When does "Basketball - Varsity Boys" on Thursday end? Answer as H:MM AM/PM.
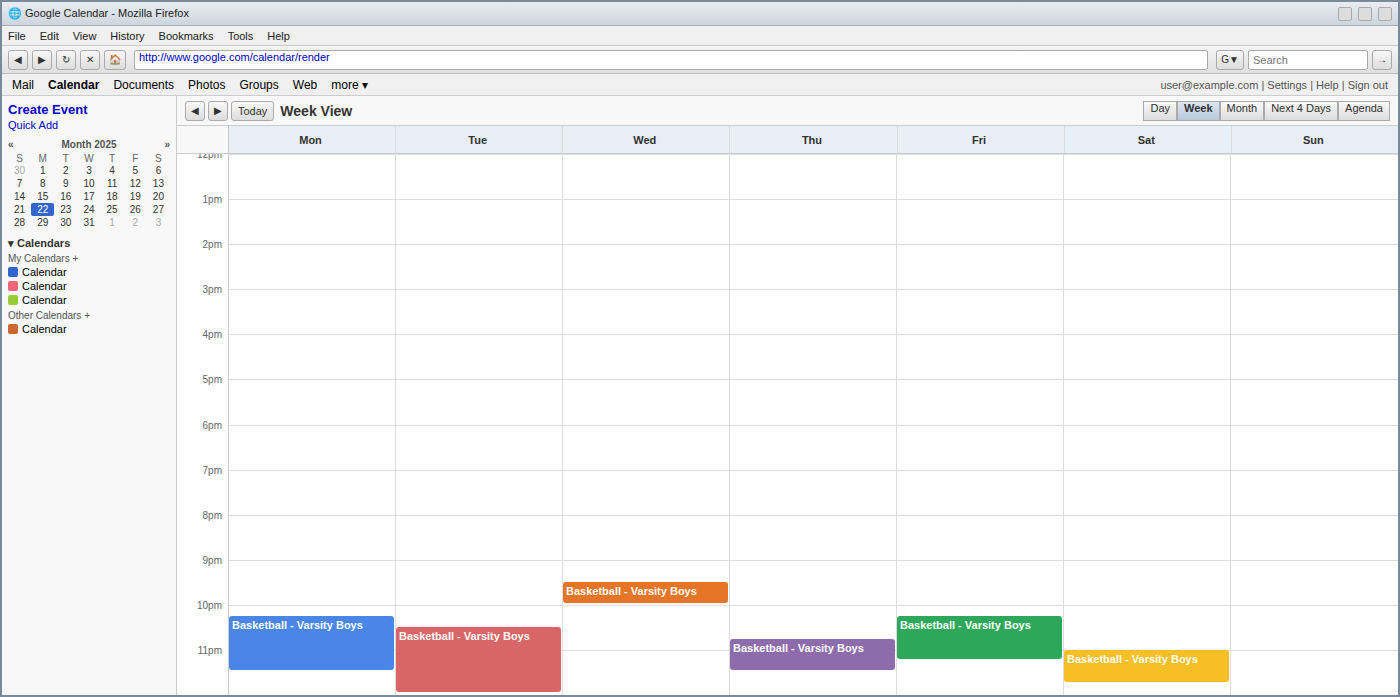
11:30 PM